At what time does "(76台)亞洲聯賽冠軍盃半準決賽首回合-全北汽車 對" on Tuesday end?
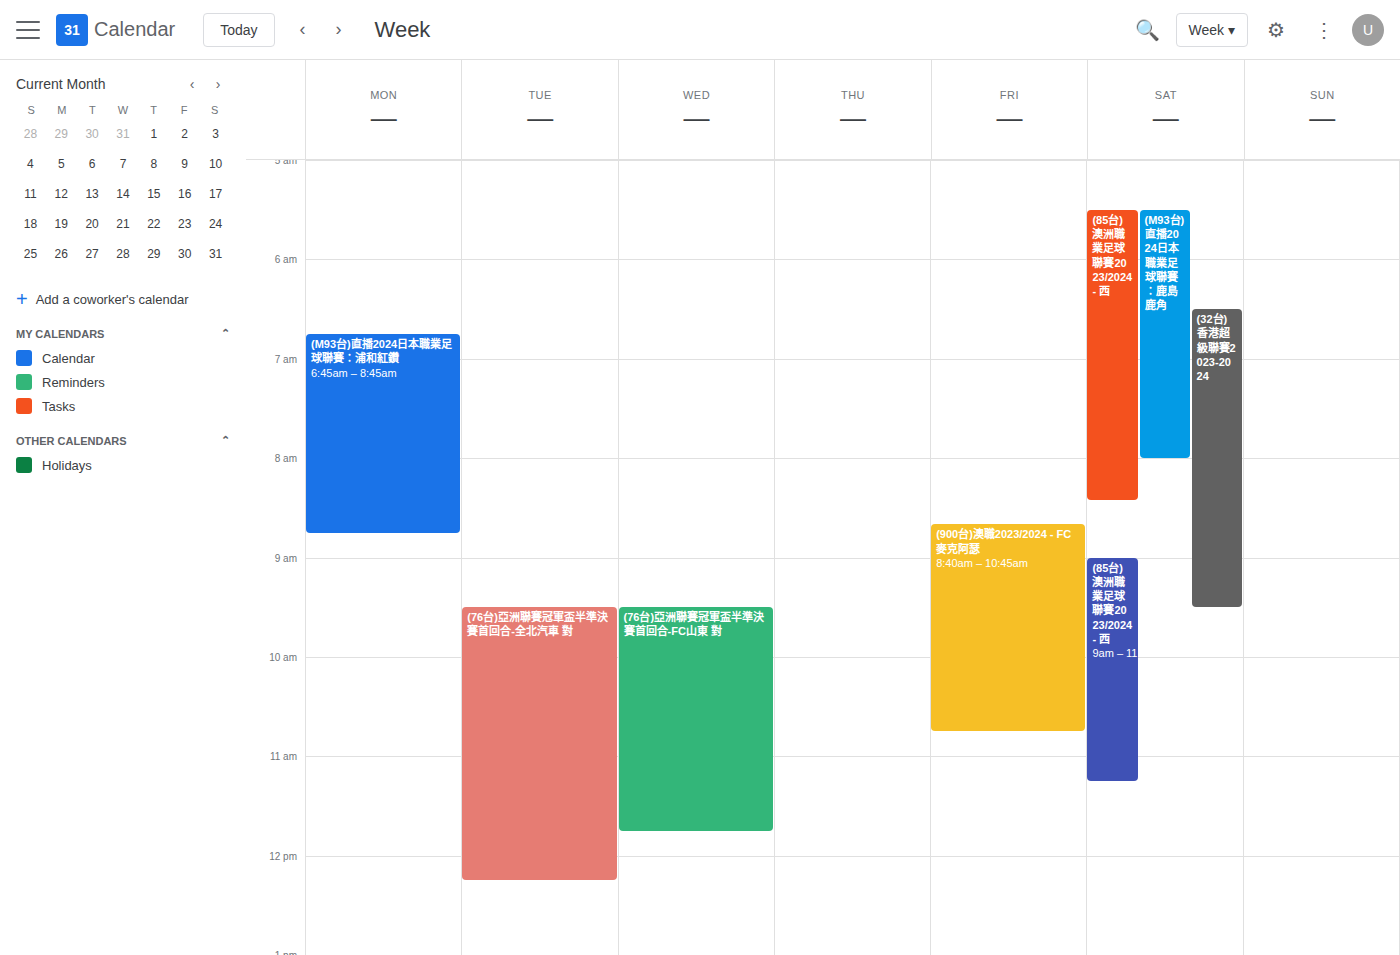
12:15